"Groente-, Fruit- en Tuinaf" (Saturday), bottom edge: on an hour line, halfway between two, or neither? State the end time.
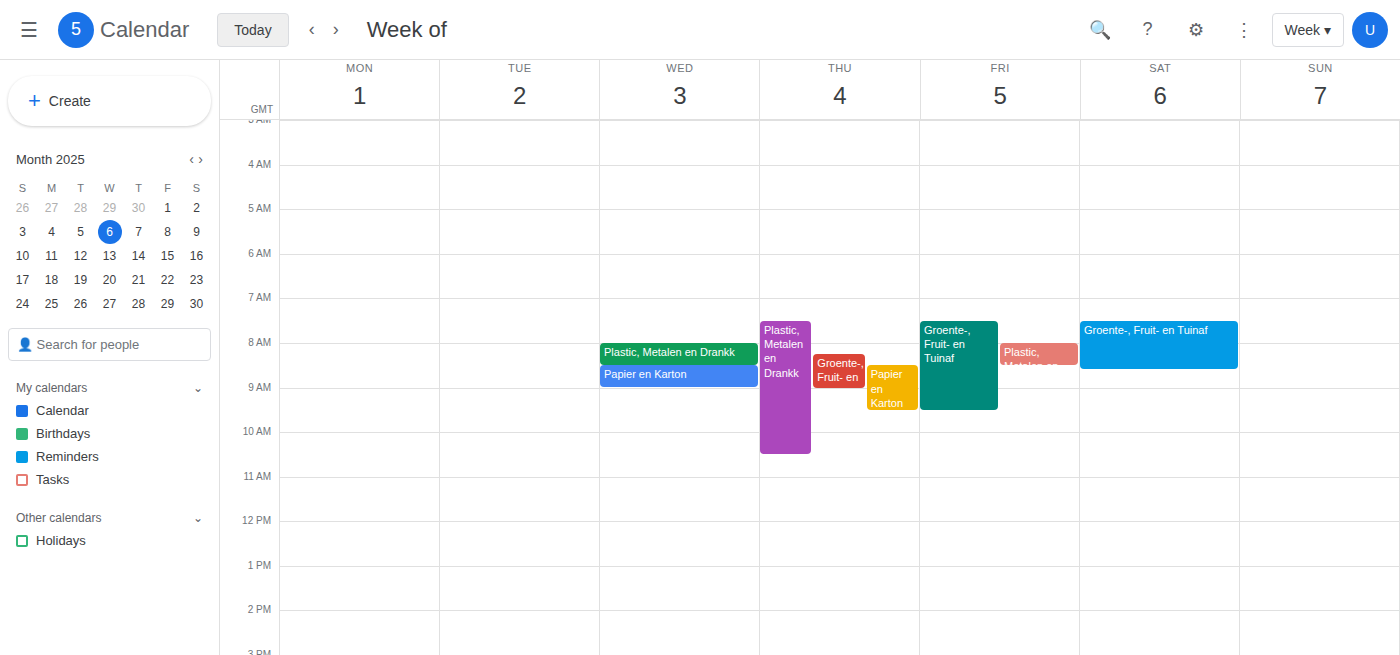
08:35 -- neither: 35 minutes below the 08:00 line and 25 minutes above the 09:00 line.